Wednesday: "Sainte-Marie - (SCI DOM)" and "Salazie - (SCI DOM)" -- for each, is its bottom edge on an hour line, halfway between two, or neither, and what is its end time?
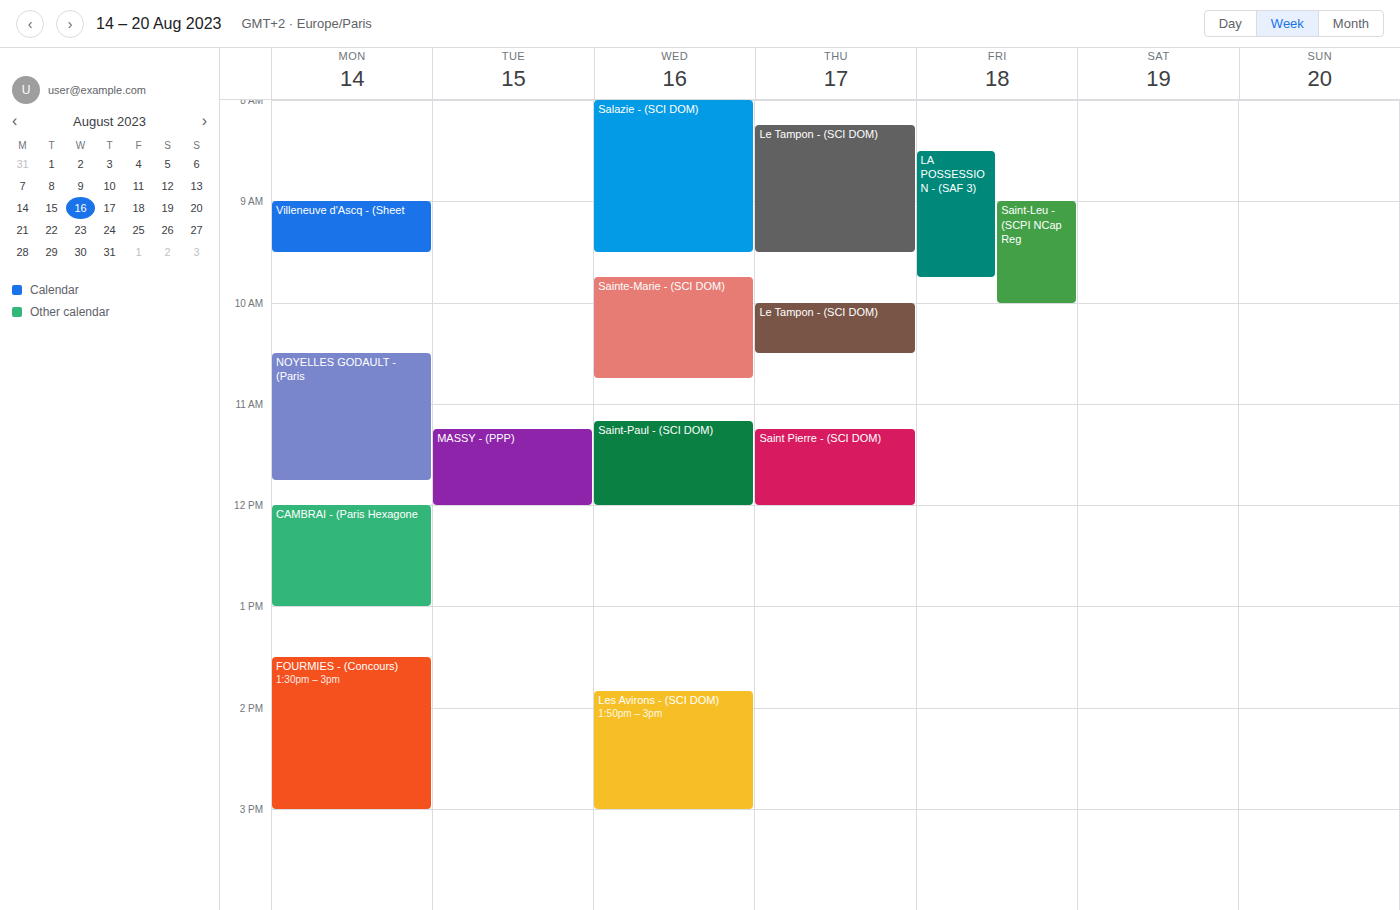
"Sainte-Marie - (SCI DOM)": 10:45, neither: three quarters of the way from the 10:00 line to the 11:00 line. "Salazie - (SCI DOM)": 09:30, halfway between the 09:00 and 10:00 lines.